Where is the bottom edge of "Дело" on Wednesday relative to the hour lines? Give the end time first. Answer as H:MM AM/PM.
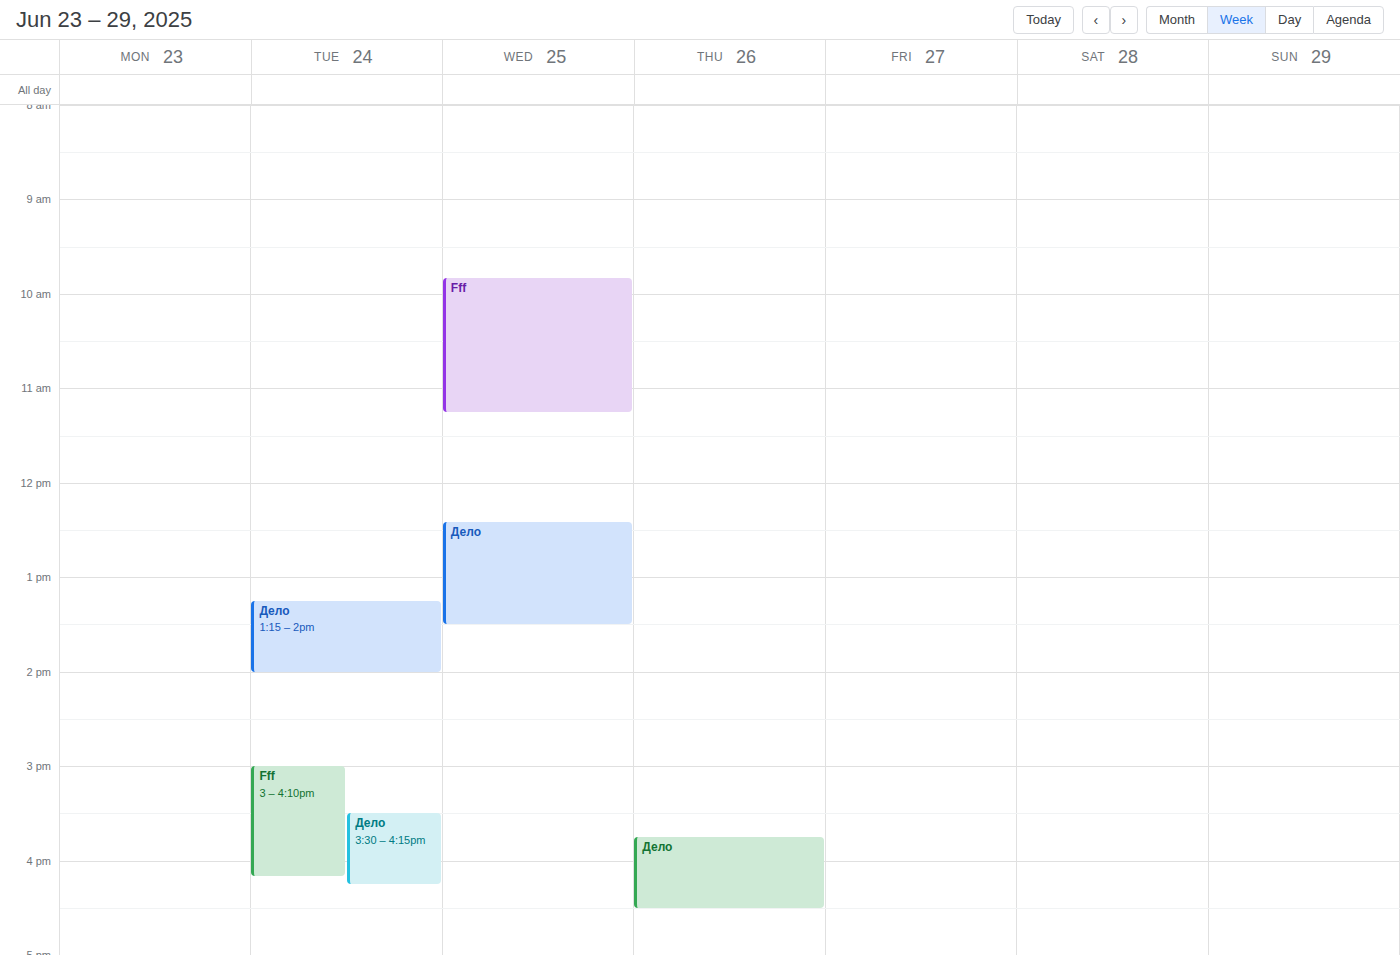
1:30 PM -- halfway between the 1 PM and 2 PM lines.